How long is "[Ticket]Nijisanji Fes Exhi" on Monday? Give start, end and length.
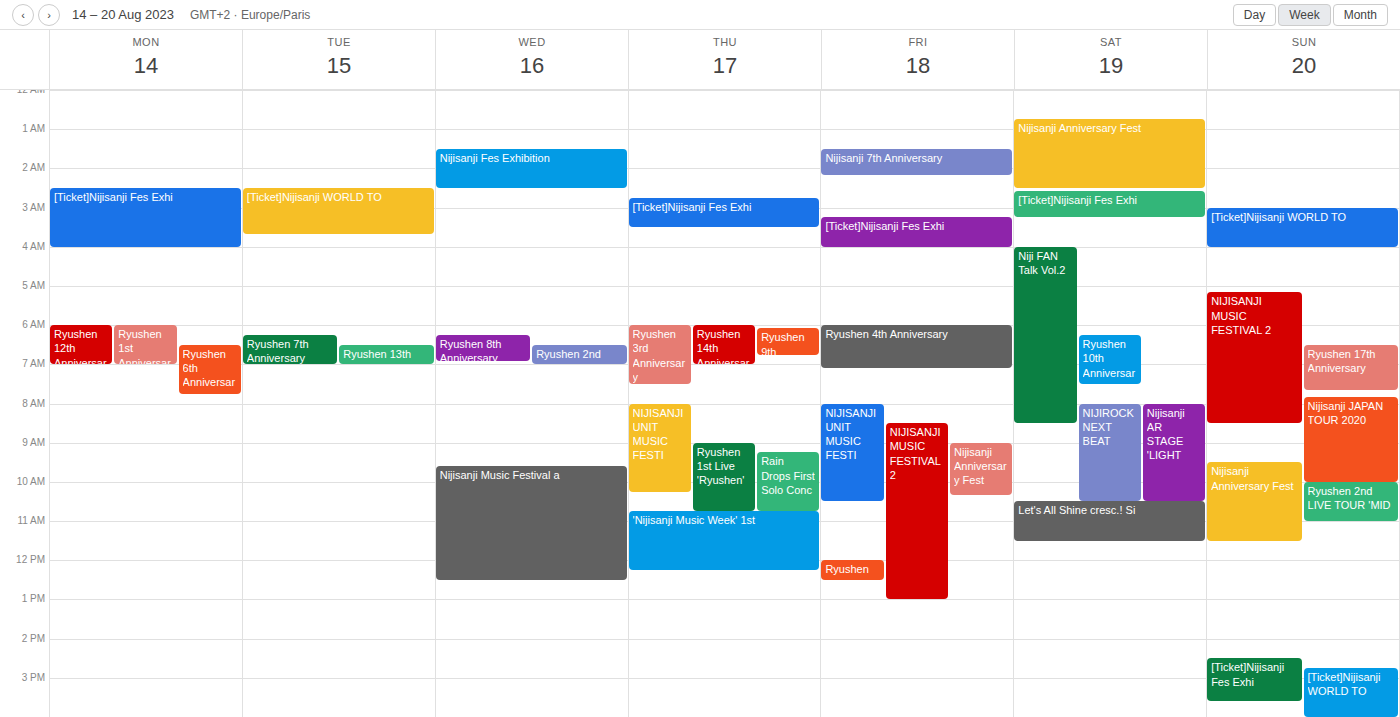
2:30 AM to 4:00 AM, 1 hour 30 minutes